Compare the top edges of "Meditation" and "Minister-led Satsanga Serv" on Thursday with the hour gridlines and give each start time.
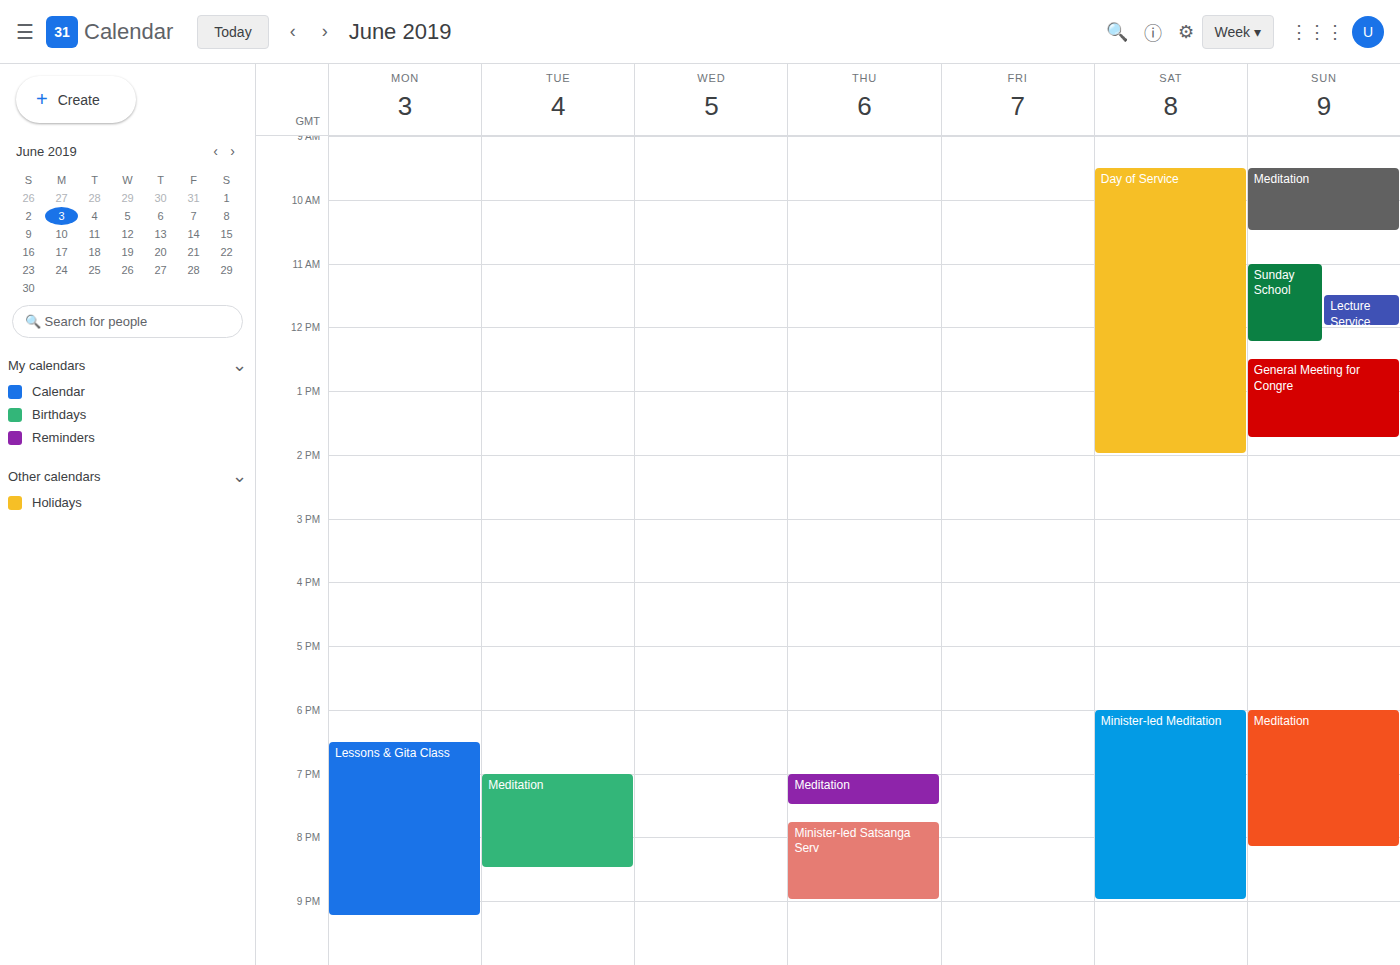
"Meditation": 7:00 PM, exactly on the 7 PM line. "Minister-led Satsanga Serv": 7:45 PM, neither: three quarters of the way from the 7 PM line to the 8 PM line.